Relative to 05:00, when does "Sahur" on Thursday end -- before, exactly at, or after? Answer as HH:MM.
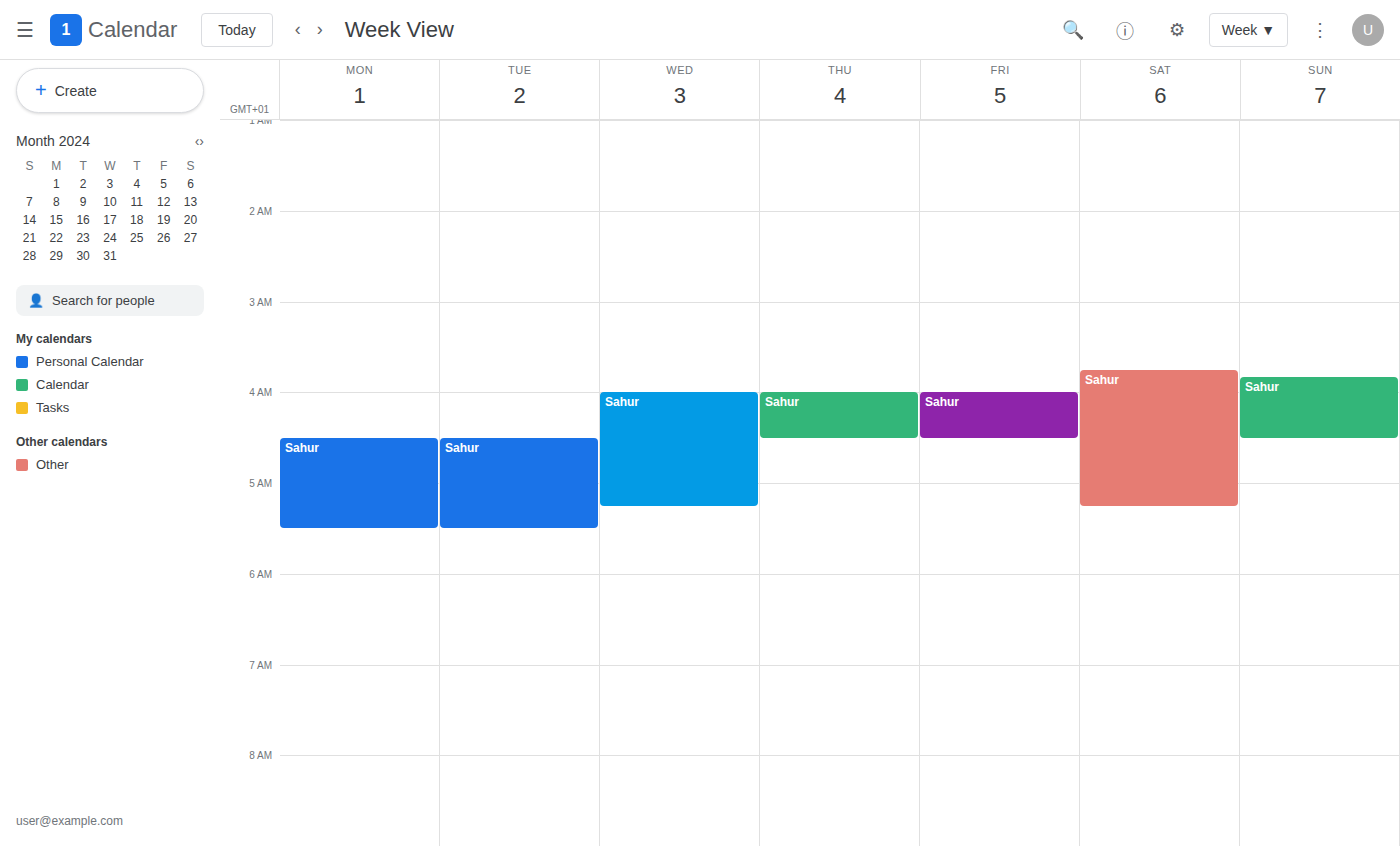
04:30 -- before 05:00, 30 minutes above the 05:00 line.